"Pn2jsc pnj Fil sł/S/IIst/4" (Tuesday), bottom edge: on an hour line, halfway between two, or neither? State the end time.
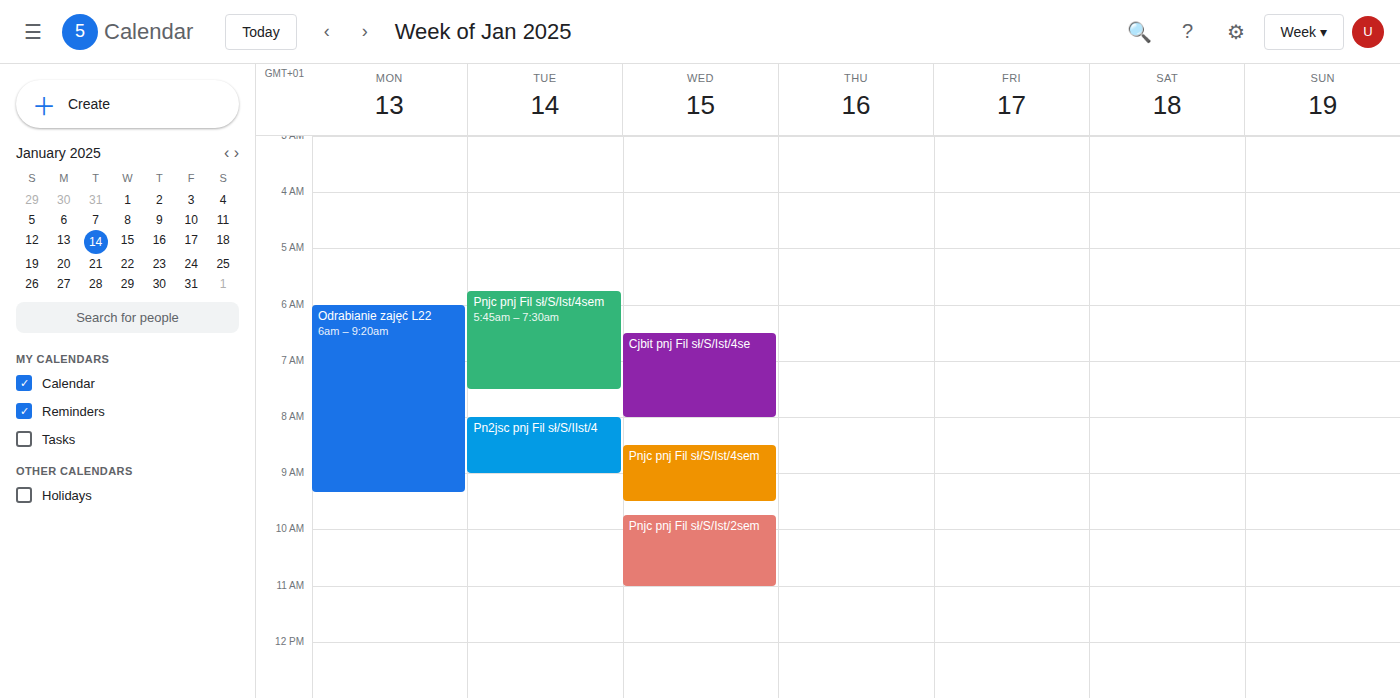
9:00 AM -- exactly on the 9 AM line.